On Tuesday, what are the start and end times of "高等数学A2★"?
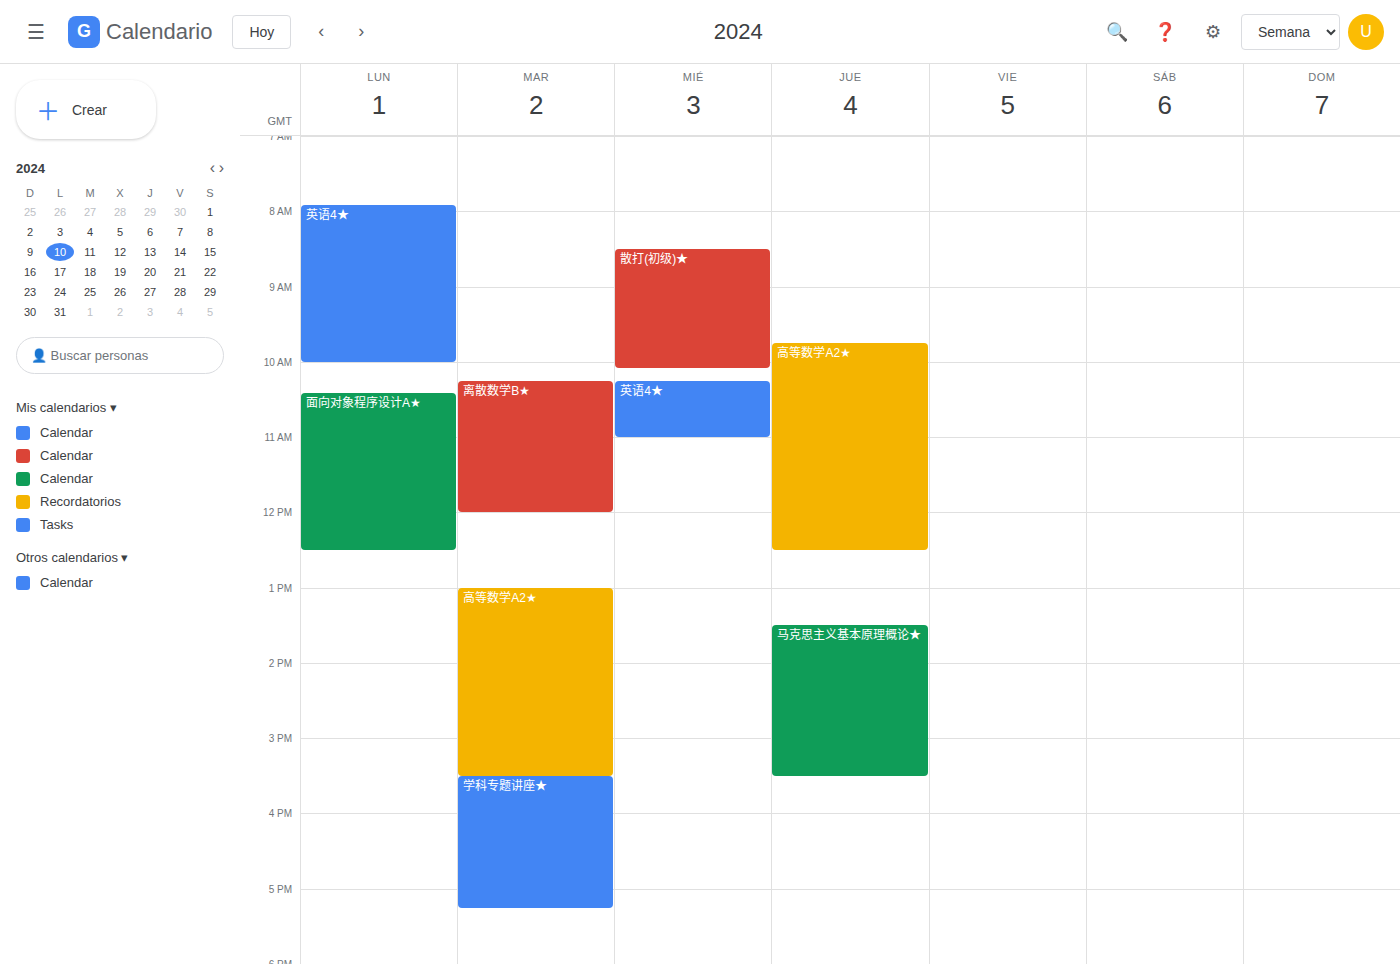
1:00 PM to 3:30 PM